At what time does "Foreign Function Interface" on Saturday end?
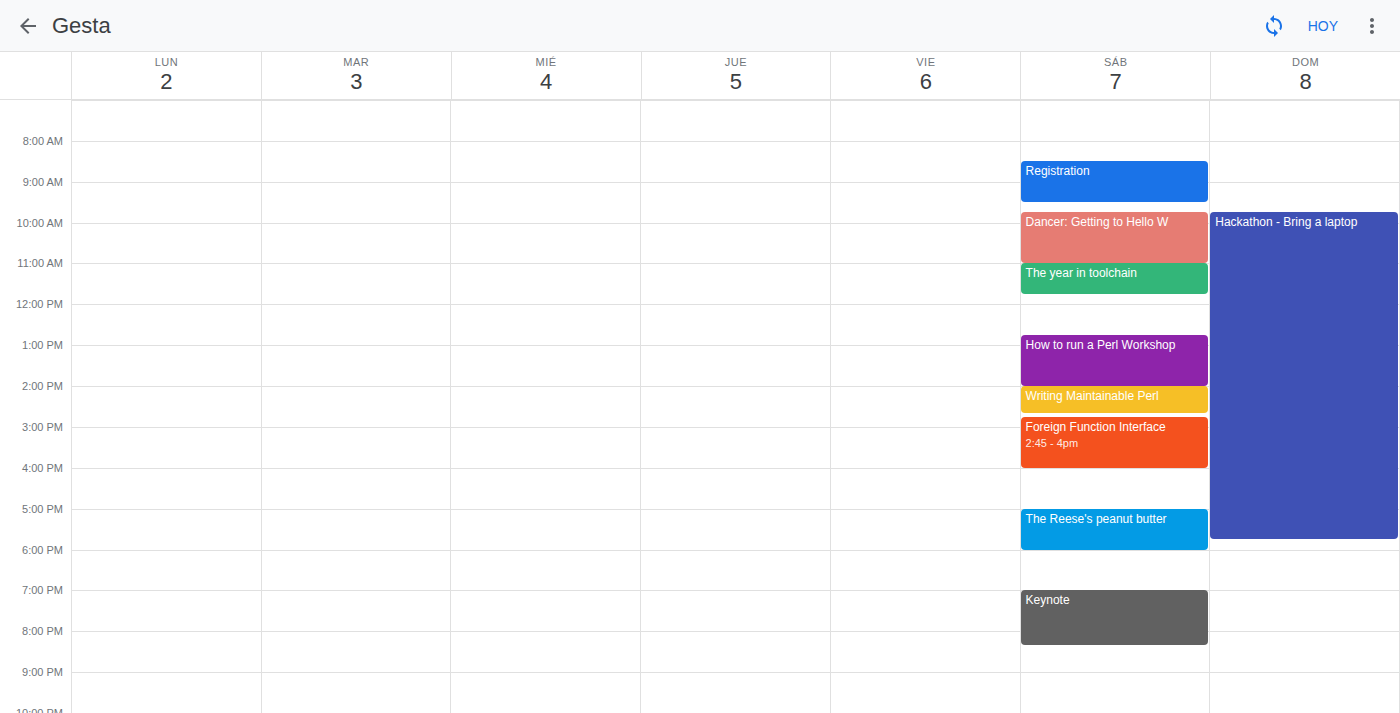
4:00 PM